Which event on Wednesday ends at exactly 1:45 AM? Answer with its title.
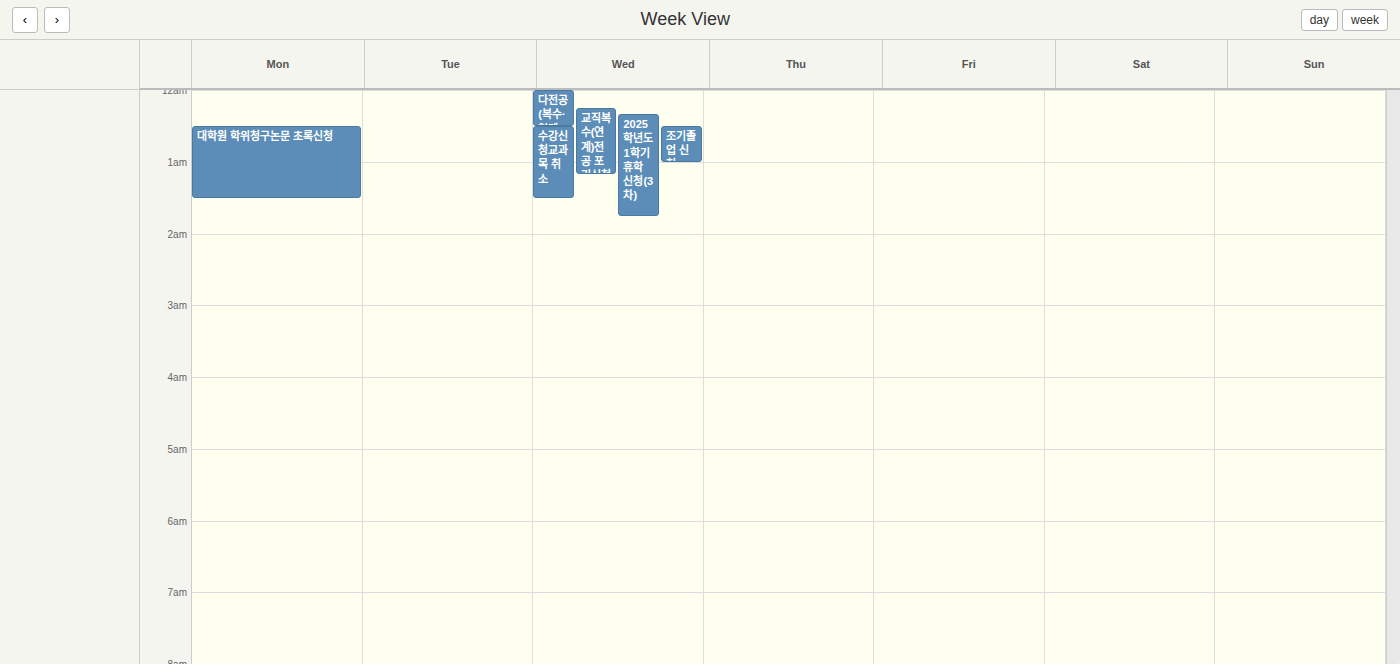
"2025학년도 1학기 휴학 신청(3차)"